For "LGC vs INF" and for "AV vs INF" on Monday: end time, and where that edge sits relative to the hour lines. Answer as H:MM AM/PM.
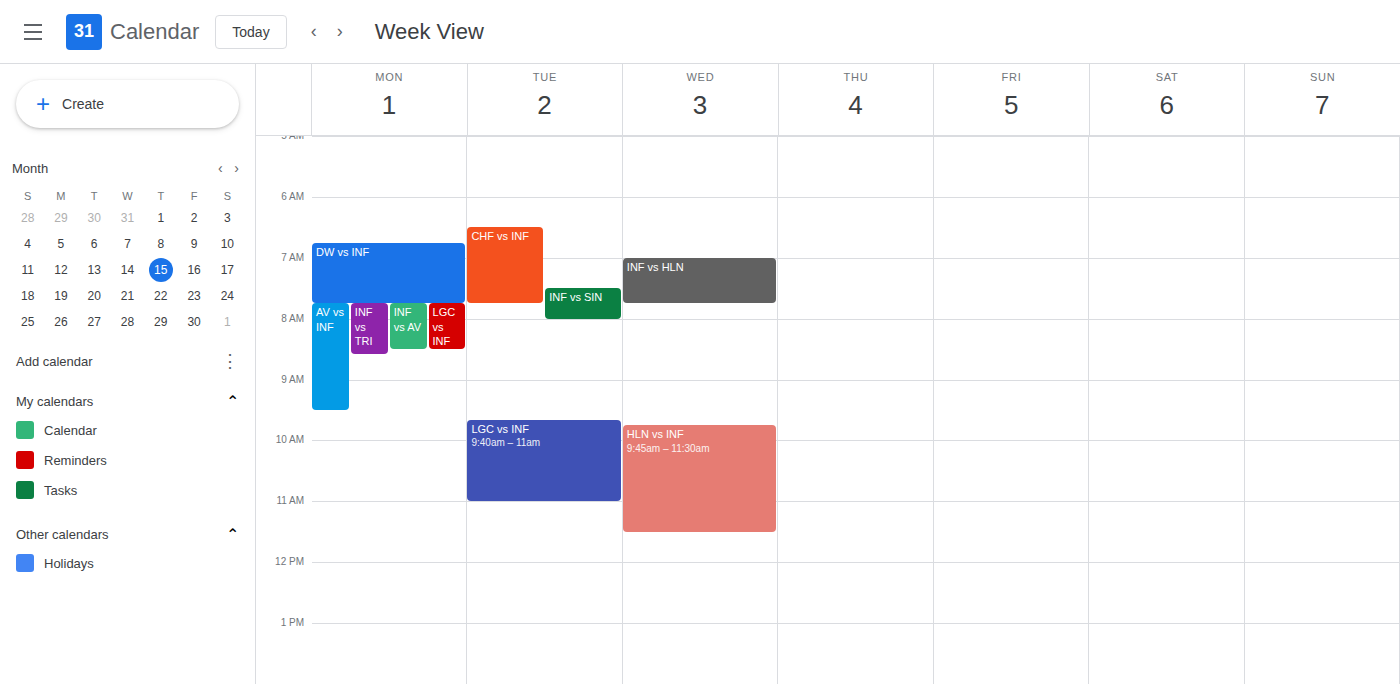
"LGC vs INF": 8:30 AM, halfway between the 8 AM and 9 AM lines. "AV vs INF": 9:30 AM, halfway between the 9 AM and 10 AM lines.